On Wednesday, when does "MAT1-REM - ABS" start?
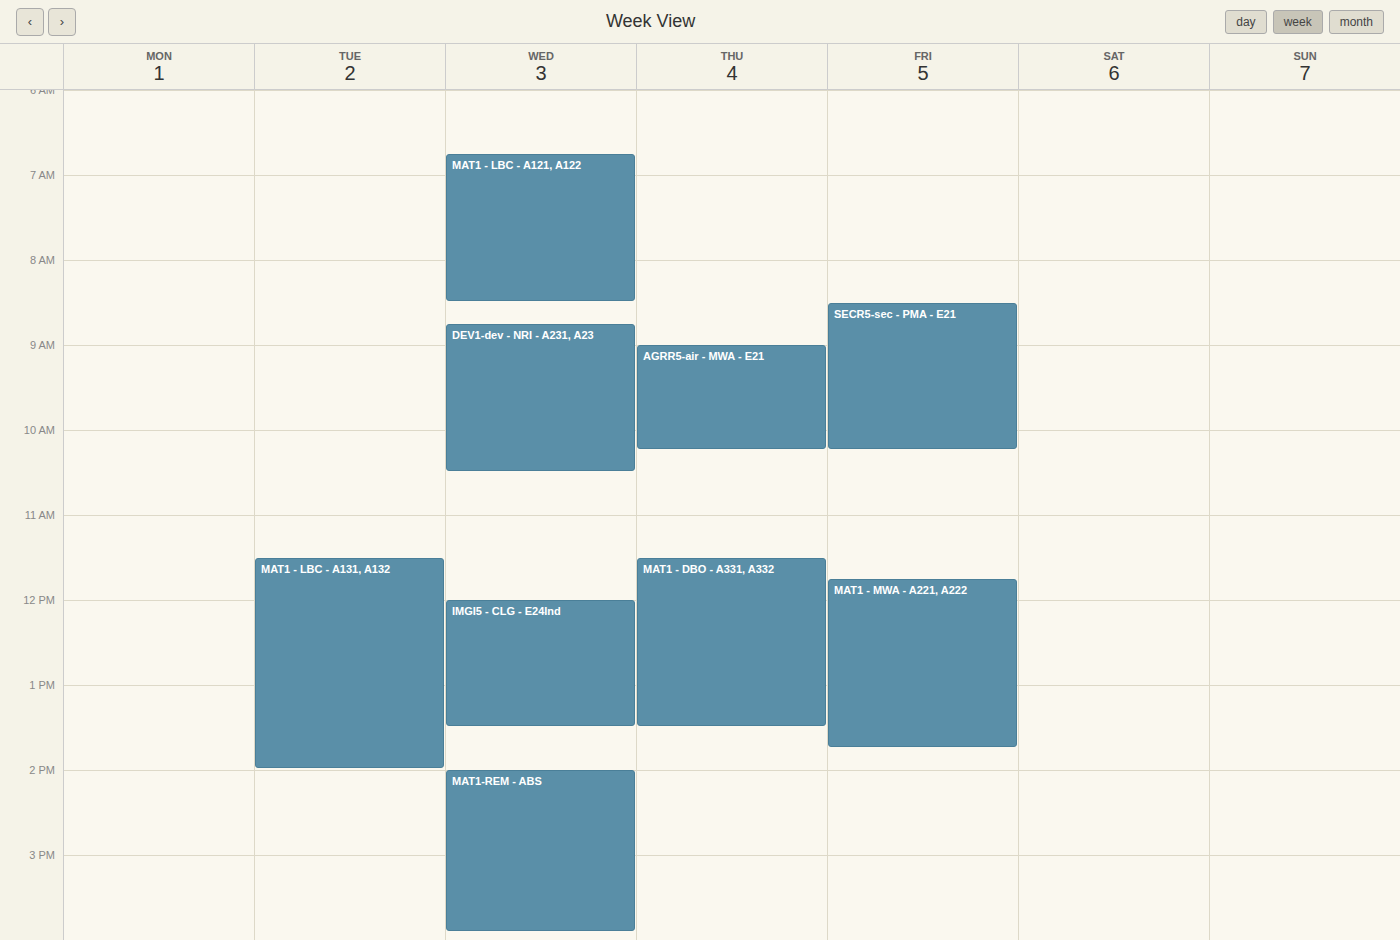
14:00